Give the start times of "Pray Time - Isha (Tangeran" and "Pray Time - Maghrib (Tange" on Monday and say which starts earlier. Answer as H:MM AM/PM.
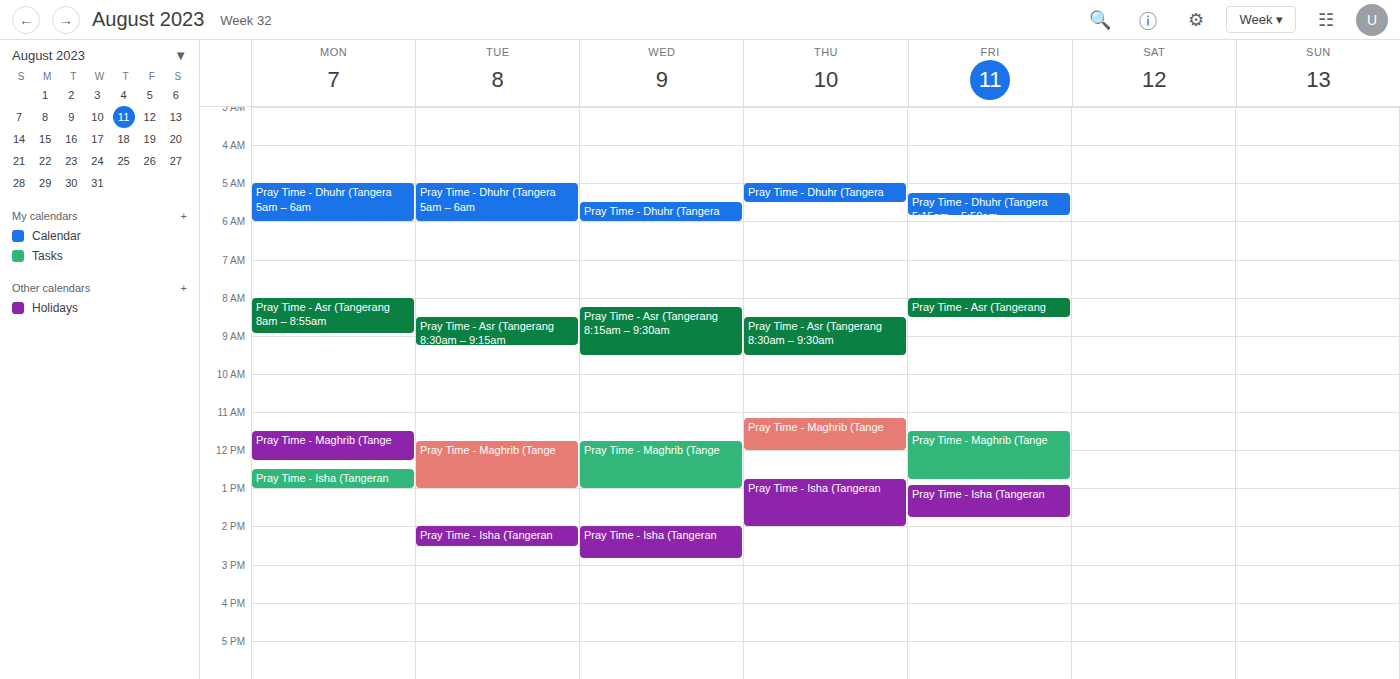
"Pray Time - Maghrib (Tange" 11:30 AM; "Pray Time - Isha (Tangeran" 12:30 PM.